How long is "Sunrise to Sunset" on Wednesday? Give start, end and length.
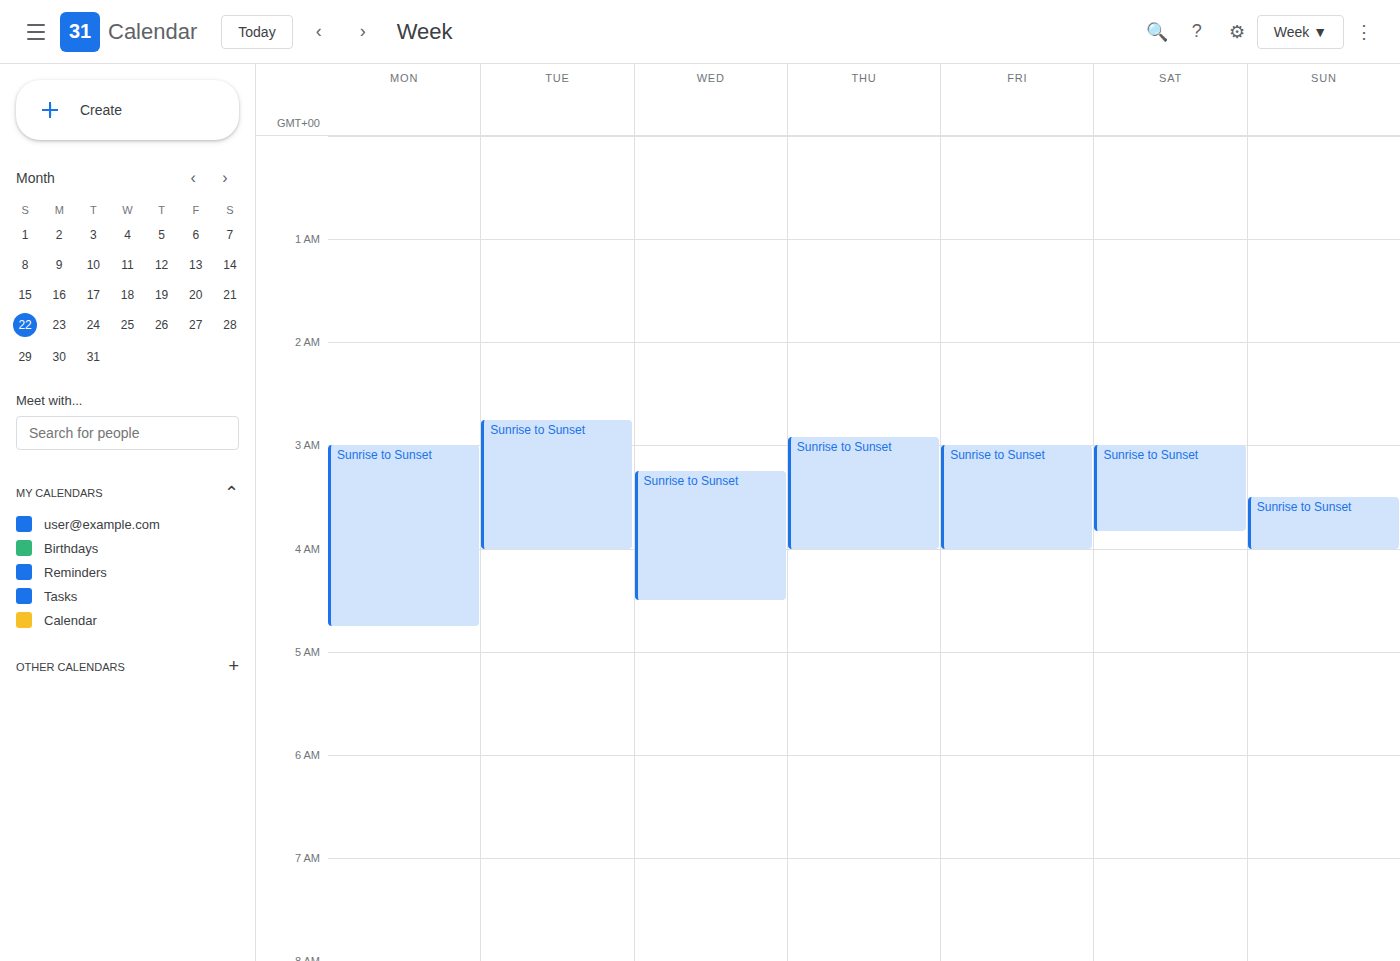
3:15 AM to 4:30 AM, 1 hour 15 minutes